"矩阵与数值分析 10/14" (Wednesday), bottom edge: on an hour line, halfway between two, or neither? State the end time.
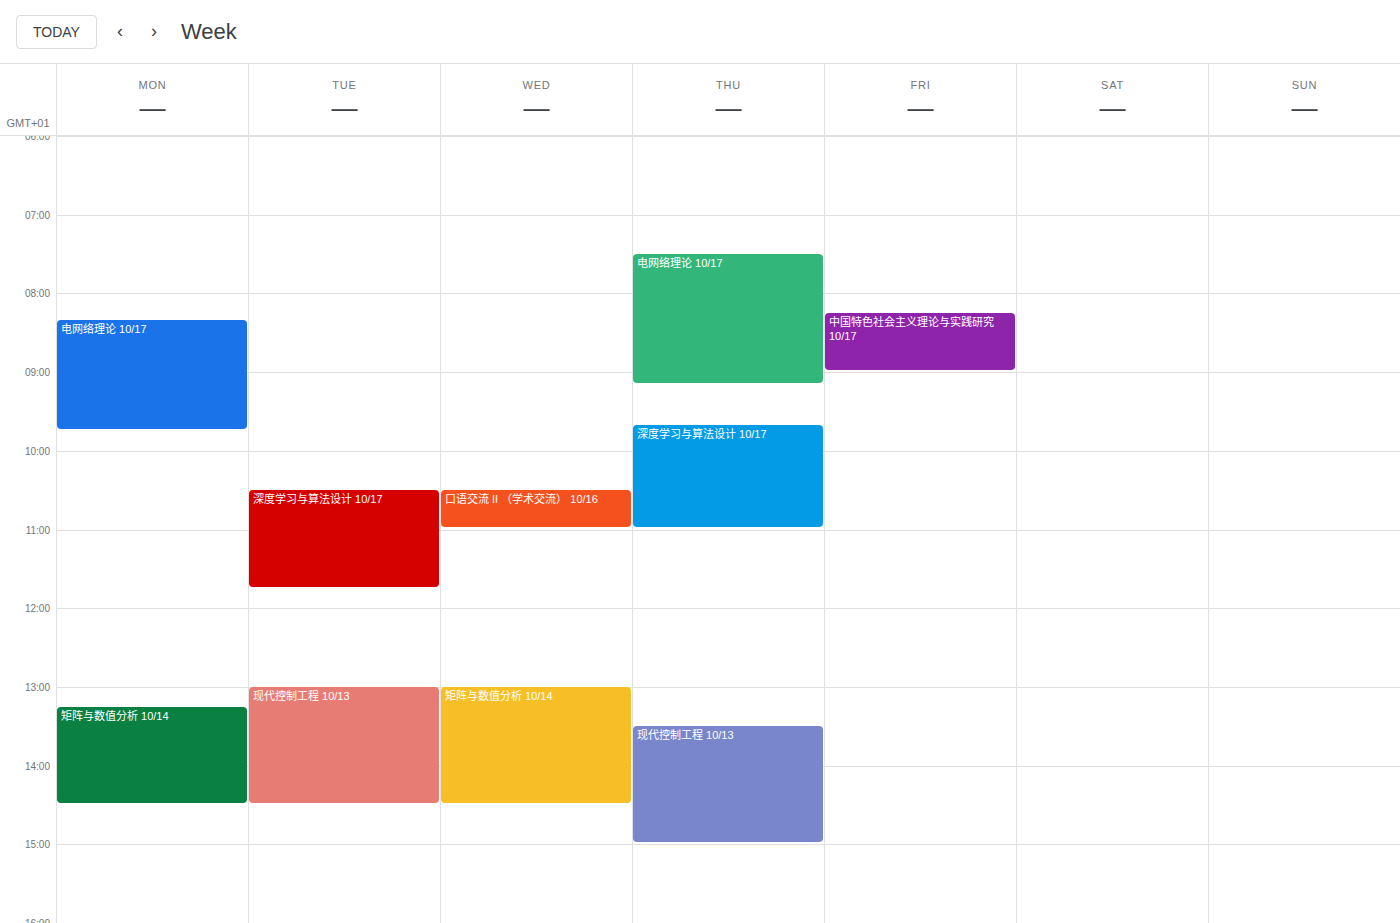
2:30 PM -- halfway between the 2 PM and 3 PM lines.